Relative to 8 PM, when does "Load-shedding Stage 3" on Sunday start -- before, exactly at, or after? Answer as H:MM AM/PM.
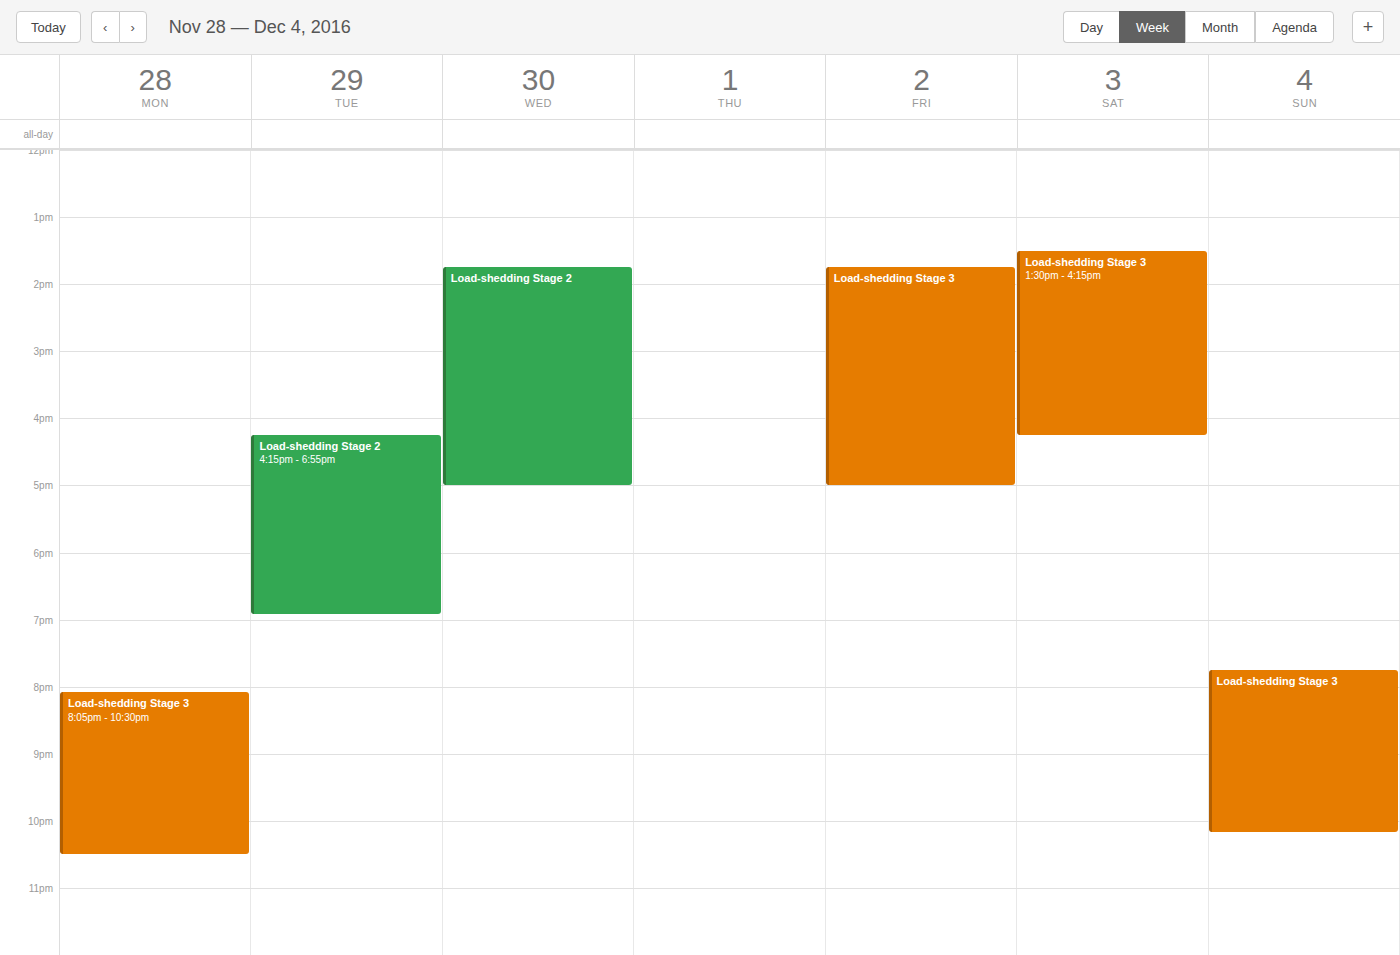
7:45 PM -- before 8 PM, 15 minutes above the 8 PM line.